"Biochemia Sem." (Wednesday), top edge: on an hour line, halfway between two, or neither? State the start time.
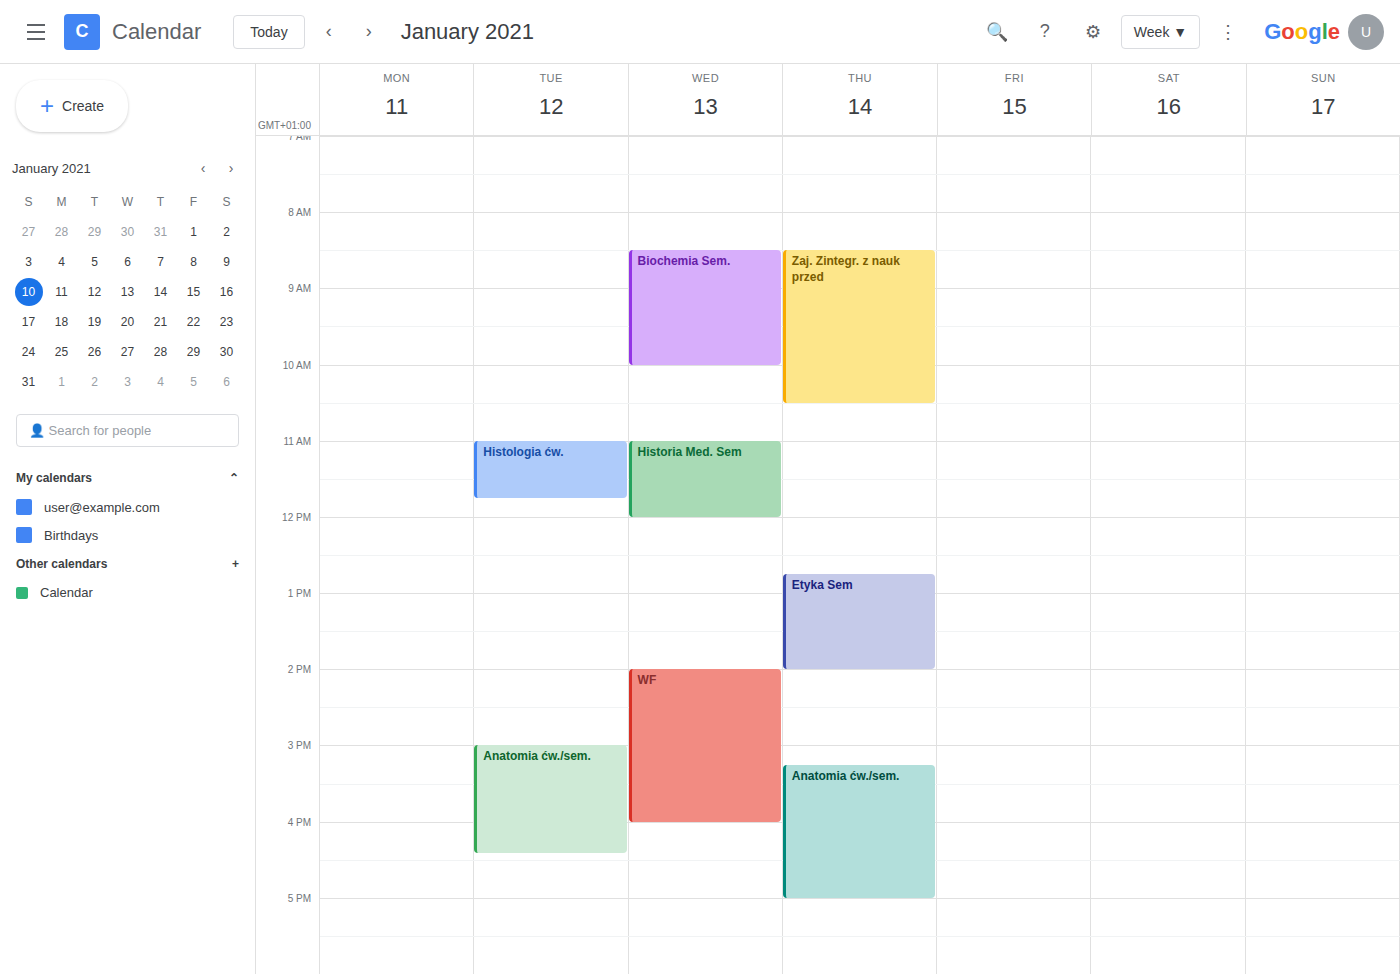
08:30 -- halfway between the 08:00 and 09:00 lines.